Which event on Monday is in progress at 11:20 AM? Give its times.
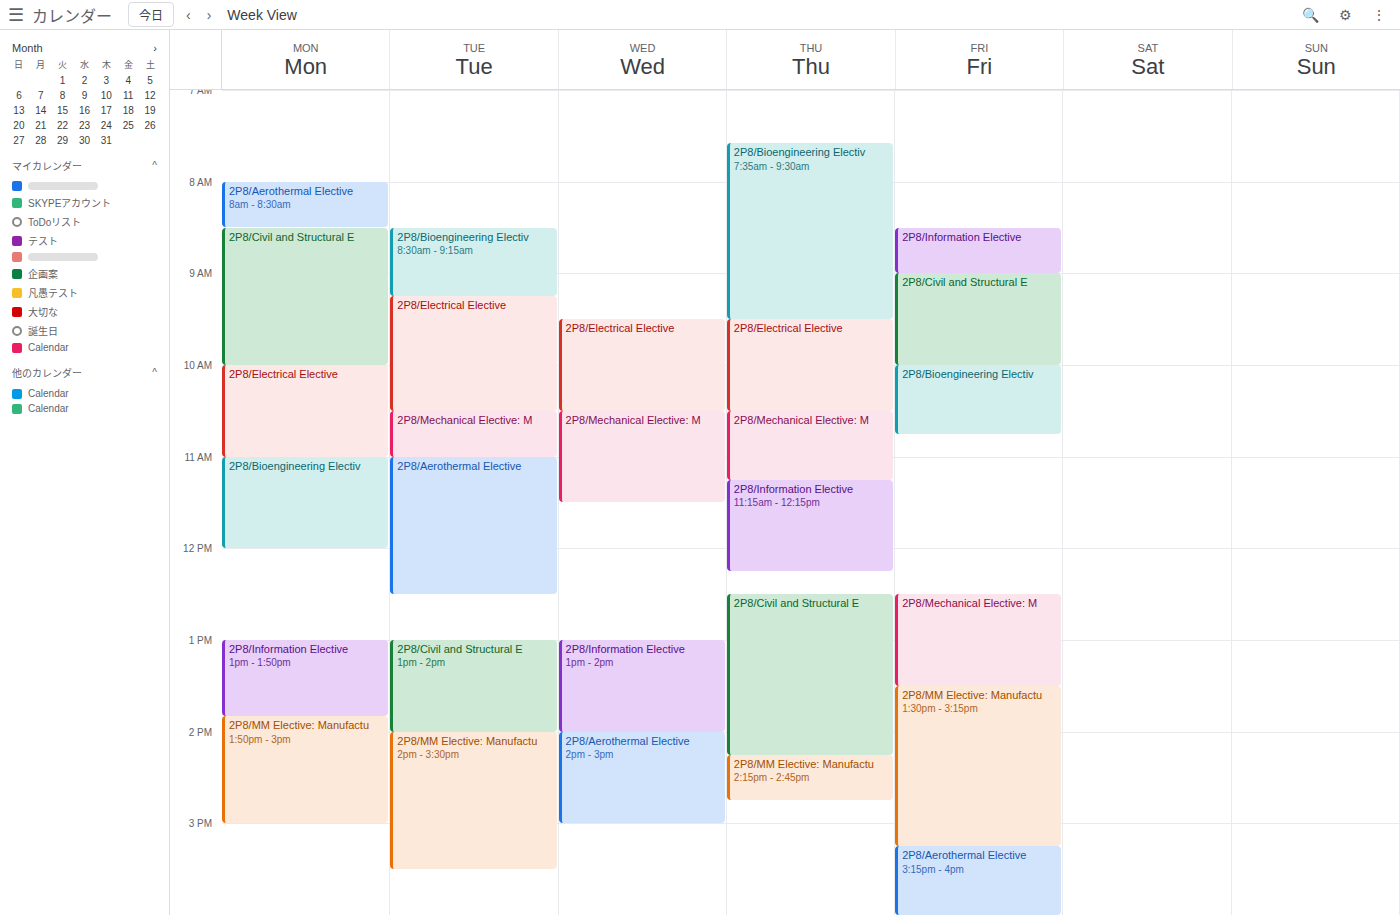
"2P8/Bioengineering Electiv", 11:00 AM to 12:00 PM